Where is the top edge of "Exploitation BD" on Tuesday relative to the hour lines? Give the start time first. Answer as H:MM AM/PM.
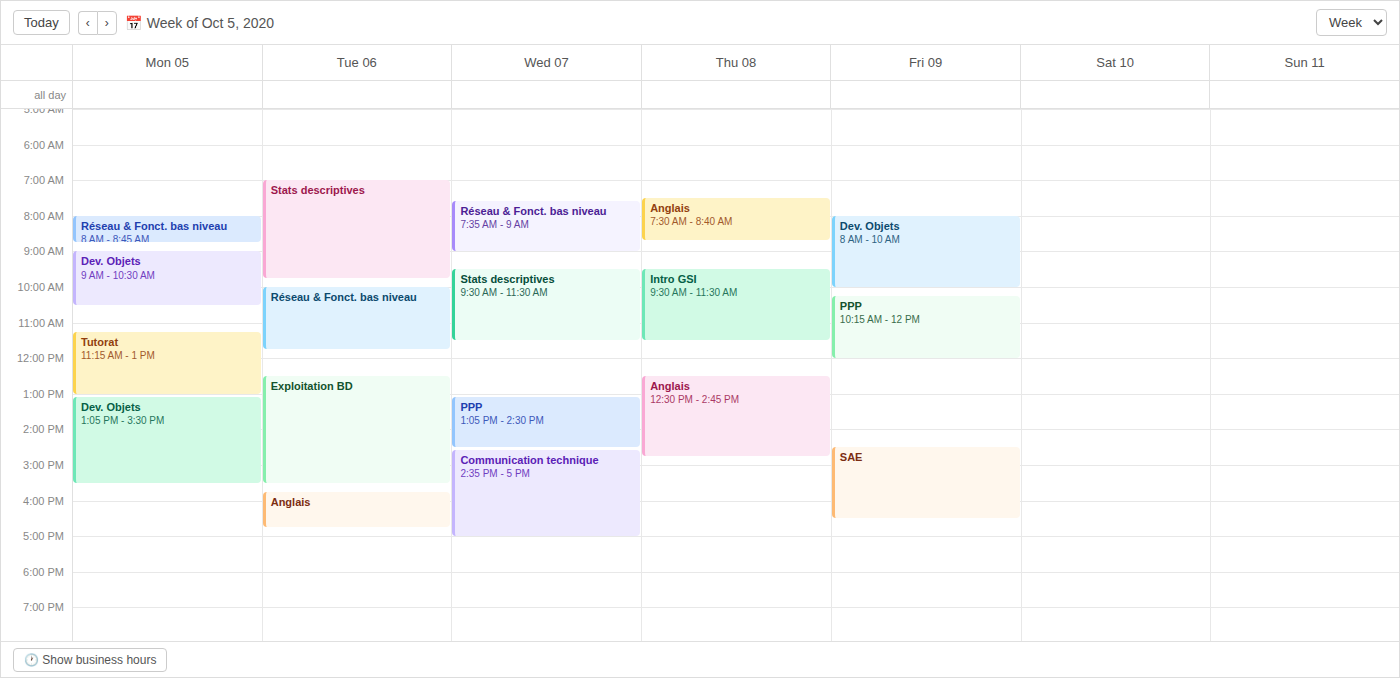
12:30 PM -- halfway between the 12 PM and 1 PM lines.